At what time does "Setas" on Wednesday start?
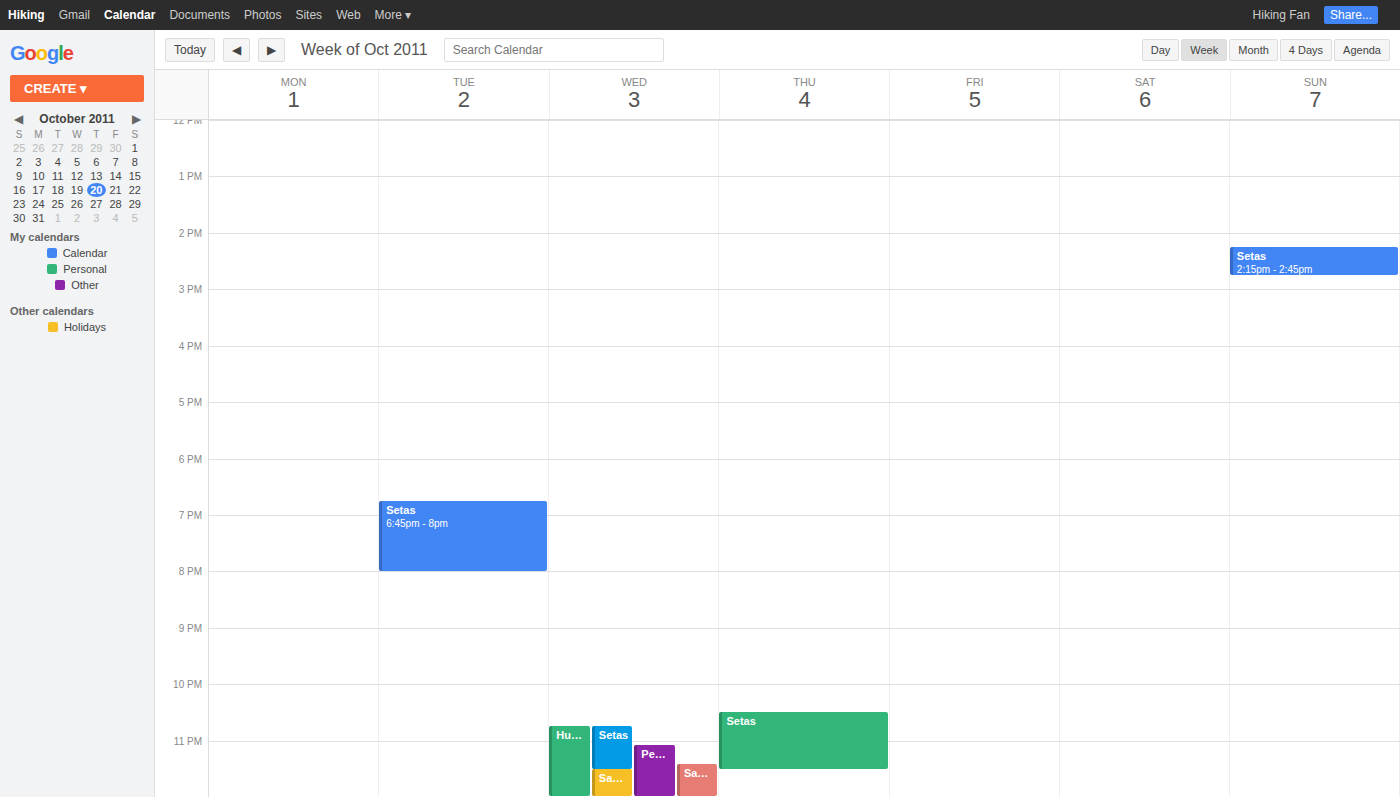
22:45